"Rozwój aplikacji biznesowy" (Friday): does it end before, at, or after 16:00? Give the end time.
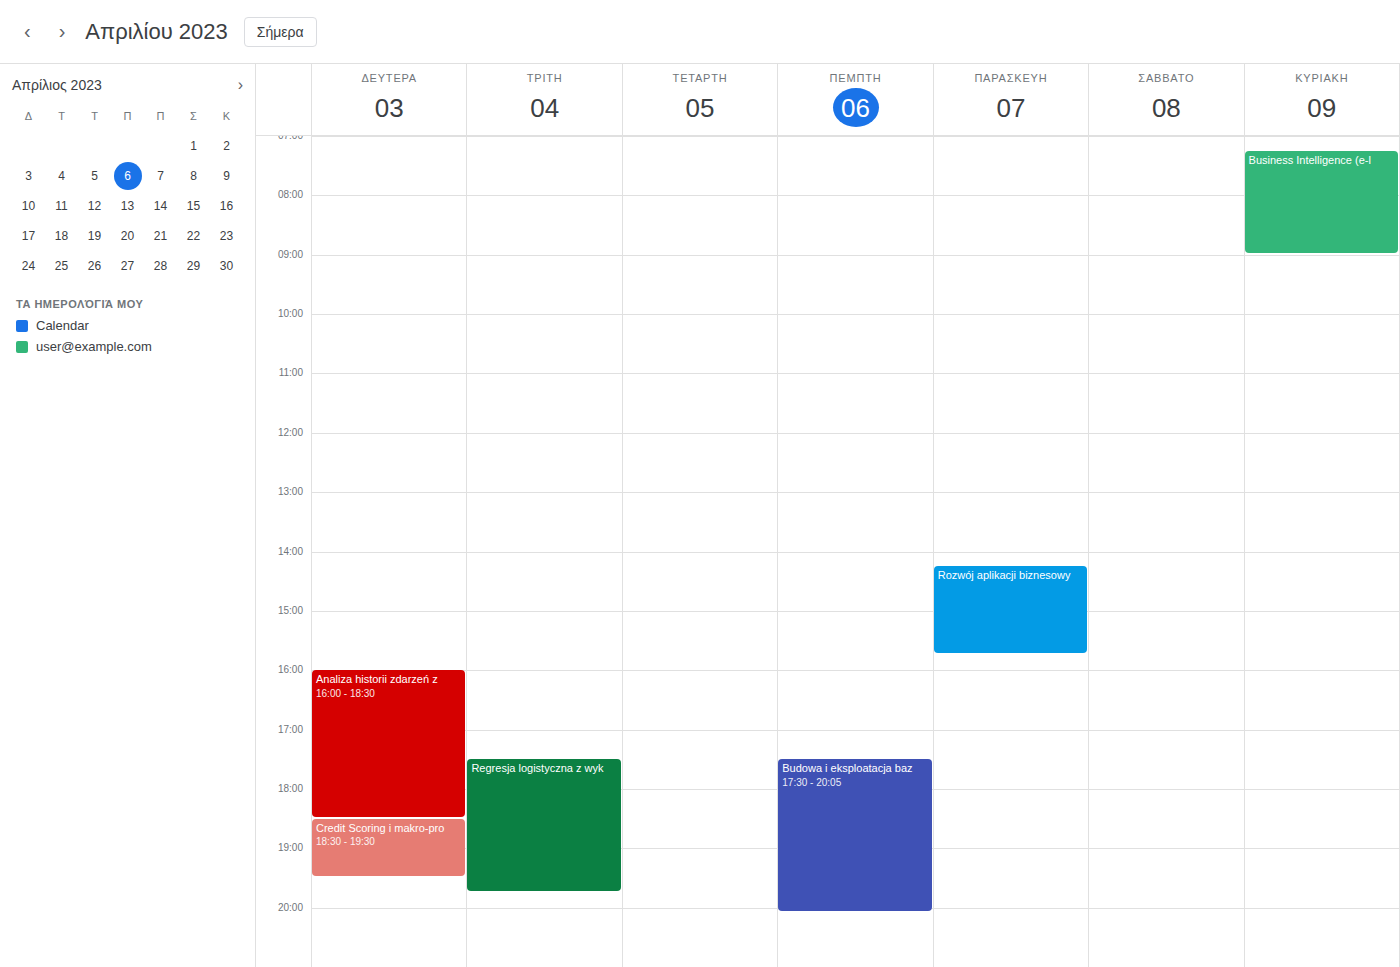
15:45 -- before 16:00, 15 minutes above the 16:00 line.